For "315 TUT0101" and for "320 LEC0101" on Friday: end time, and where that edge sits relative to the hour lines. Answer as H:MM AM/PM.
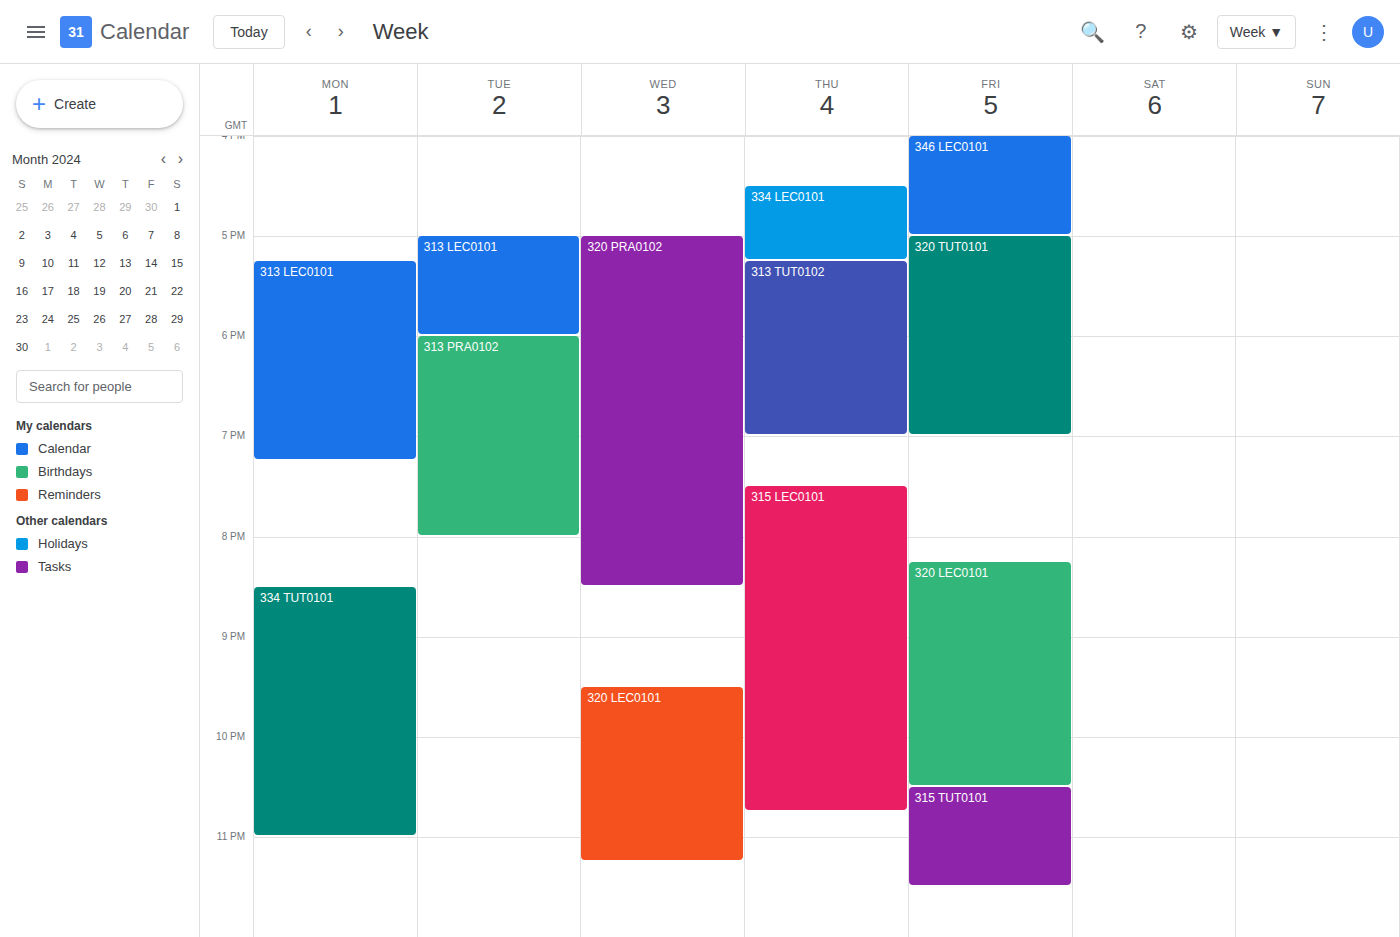
"315 TUT0101": 11:30 PM, halfway between the 11 PM and 12 AM lines. "320 LEC0101": 10:30 PM, halfway between the 10 PM and 11 PM lines.